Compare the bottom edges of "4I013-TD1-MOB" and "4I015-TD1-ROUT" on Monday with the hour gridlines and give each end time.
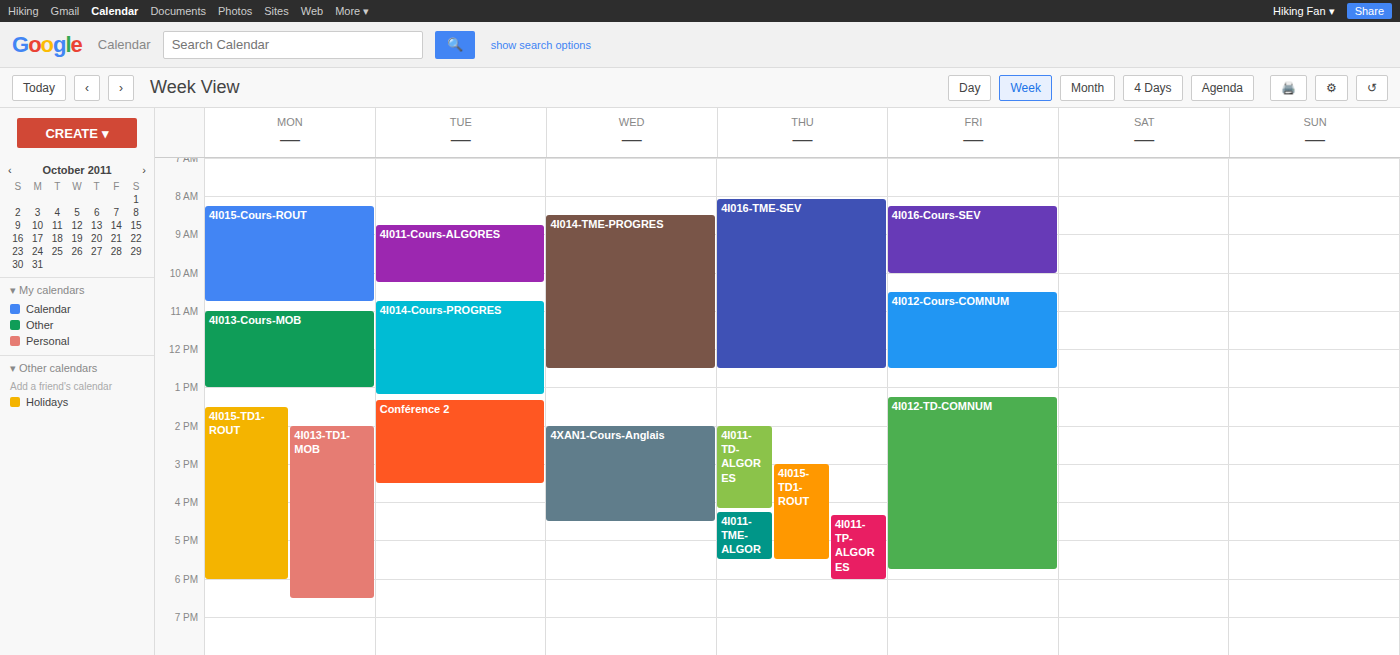
"4I013-TD1-MOB": 6:30 PM, halfway between the 6 PM and 7 PM lines. "4I015-TD1-ROUT": 6:00 PM, exactly on the 6 PM line.